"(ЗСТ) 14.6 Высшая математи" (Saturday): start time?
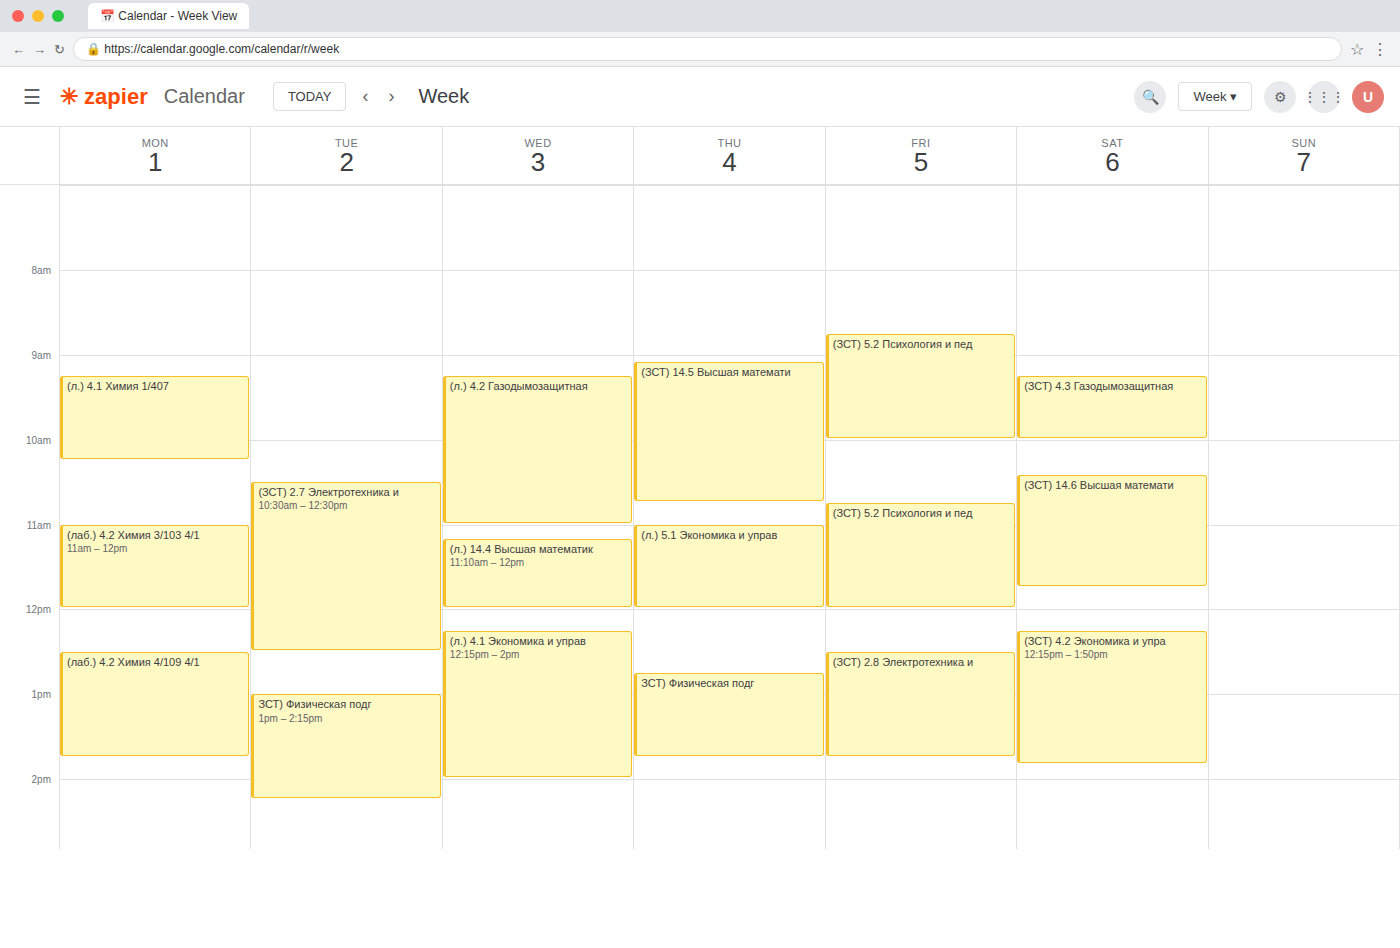
10:25